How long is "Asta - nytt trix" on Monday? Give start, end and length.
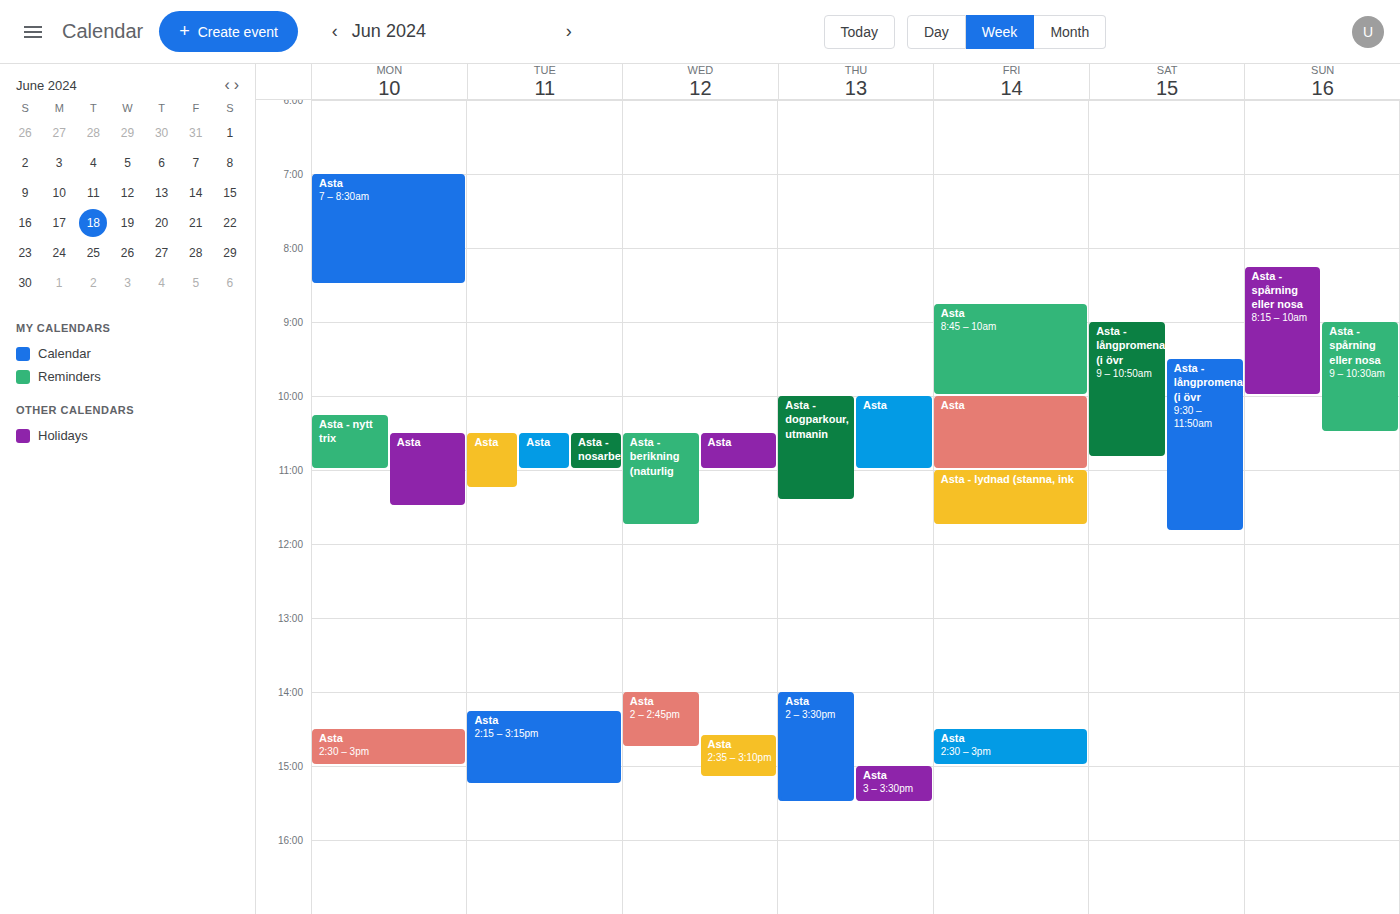
10:15 to 11:00, 45 minutes